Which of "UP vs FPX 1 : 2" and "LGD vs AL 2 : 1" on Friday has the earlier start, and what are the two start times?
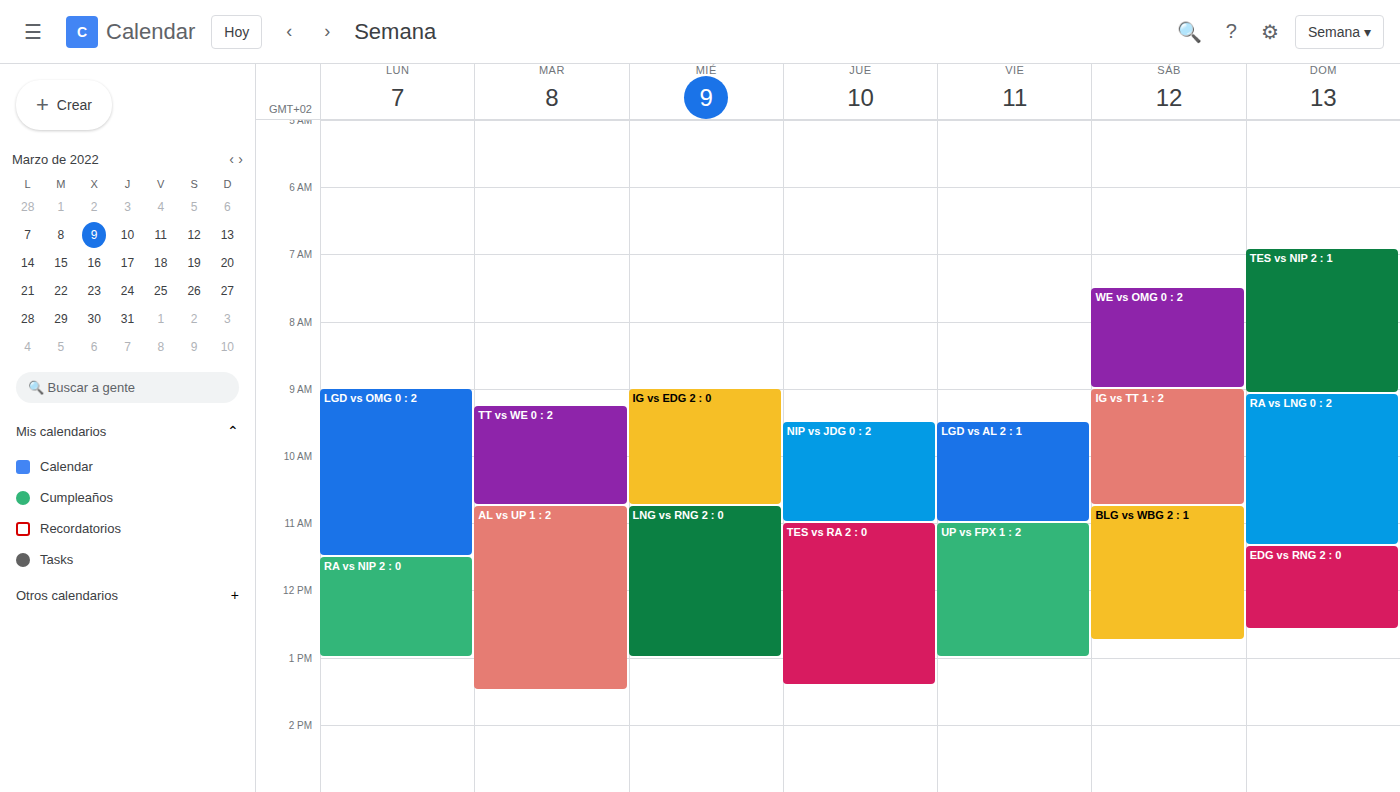
"LGD vs AL 2 : 1" 9:30 AM; "UP vs FPX 1 : 2" 11:00 AM.